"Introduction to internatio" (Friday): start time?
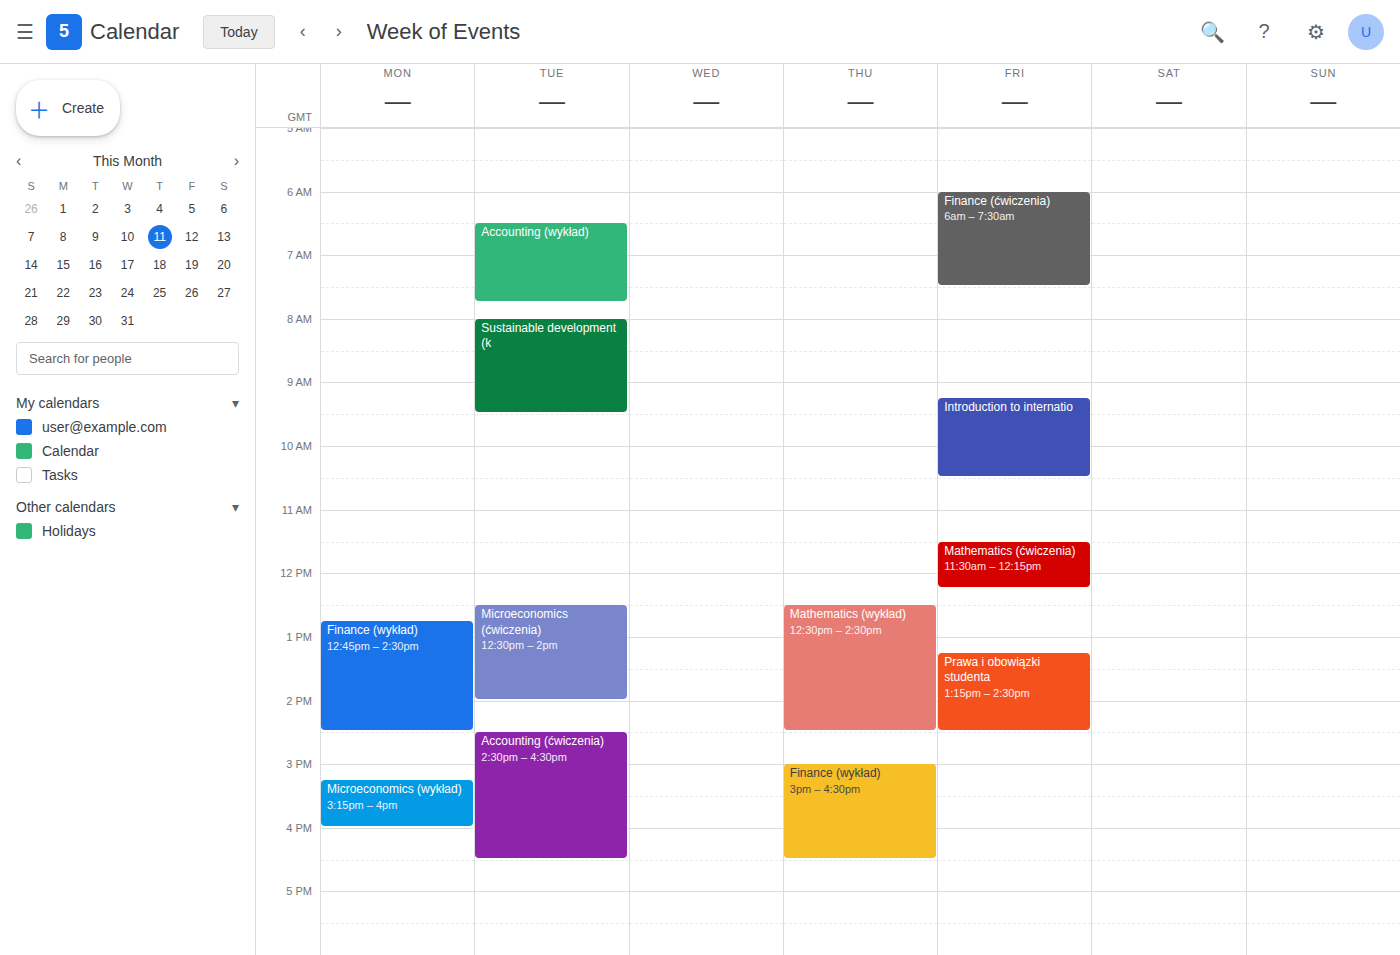
9:15 AM